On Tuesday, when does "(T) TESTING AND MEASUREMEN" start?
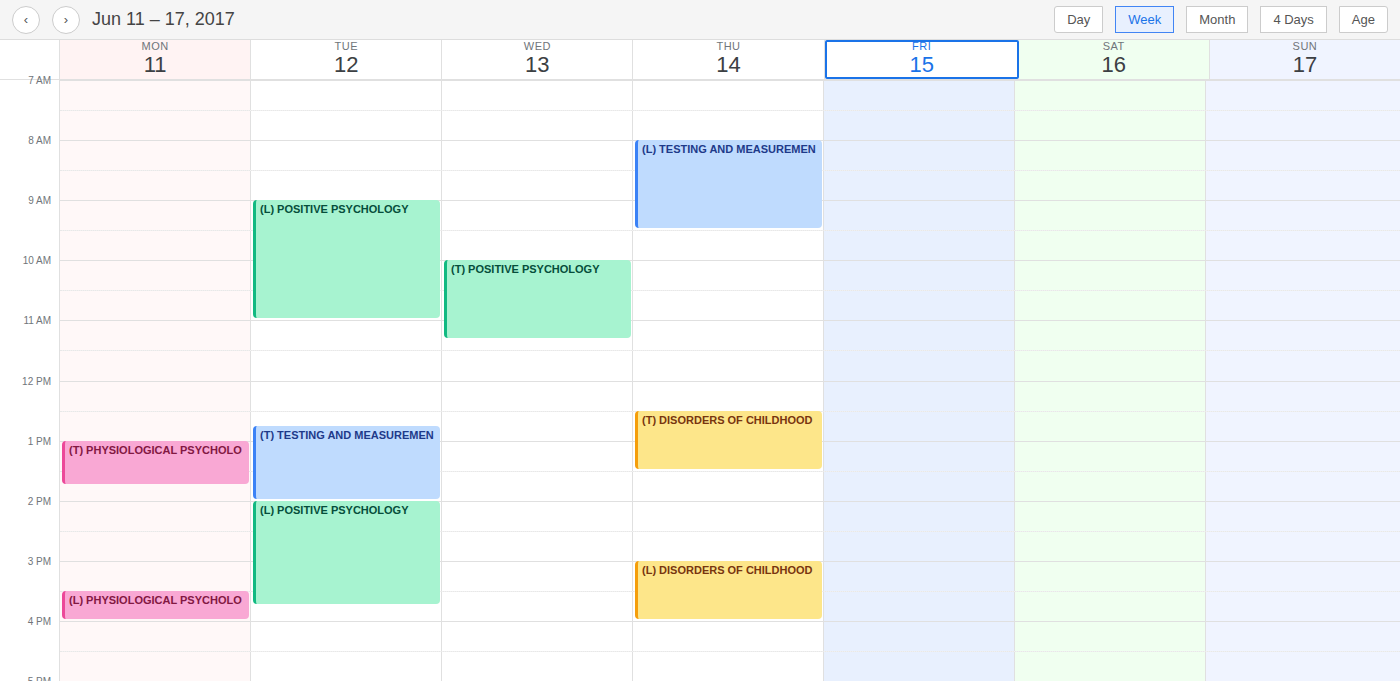
12:45 PM